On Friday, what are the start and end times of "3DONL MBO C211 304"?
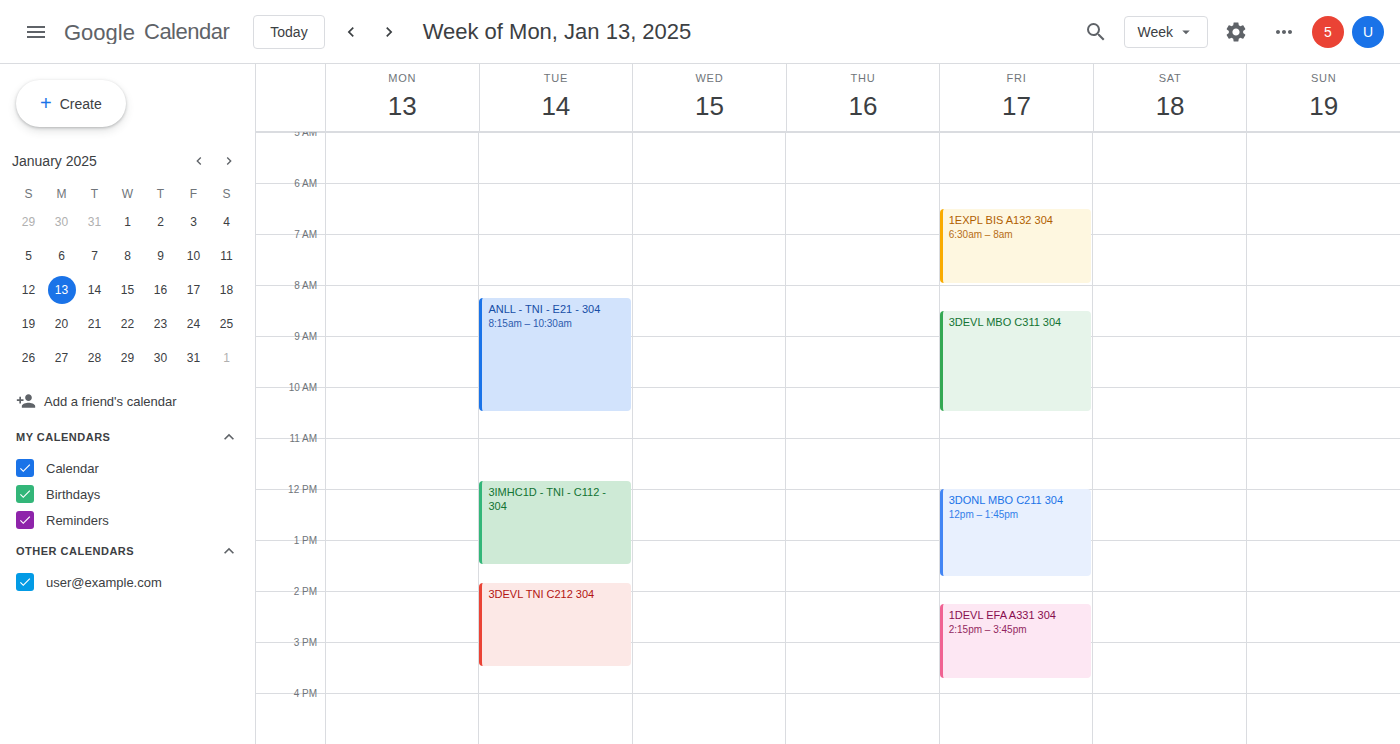
12:00 PM to 1:45 PM